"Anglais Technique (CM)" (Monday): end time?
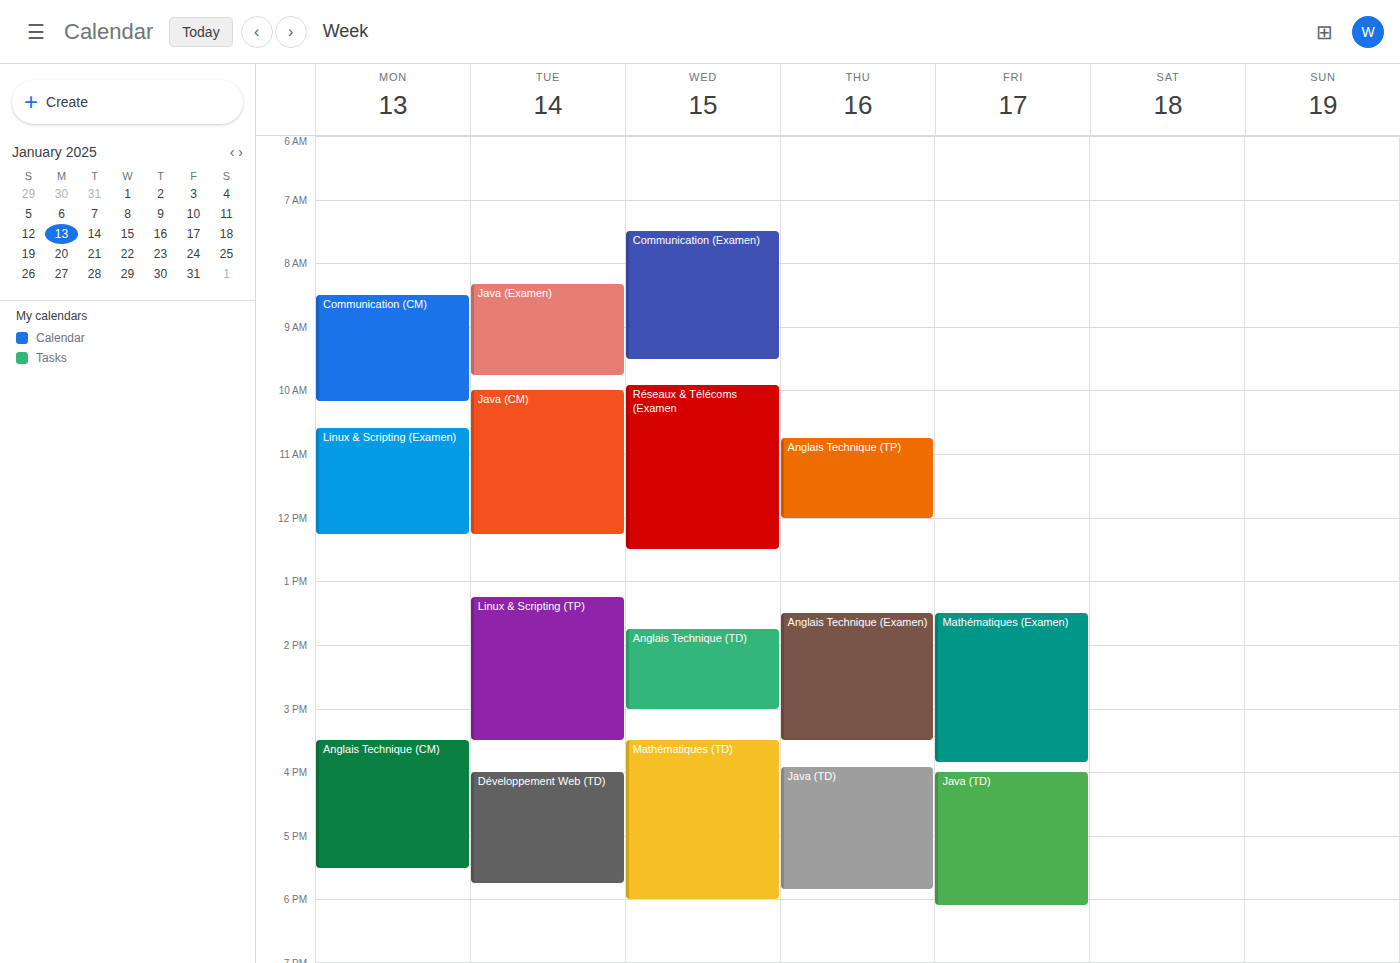
5:30 PM